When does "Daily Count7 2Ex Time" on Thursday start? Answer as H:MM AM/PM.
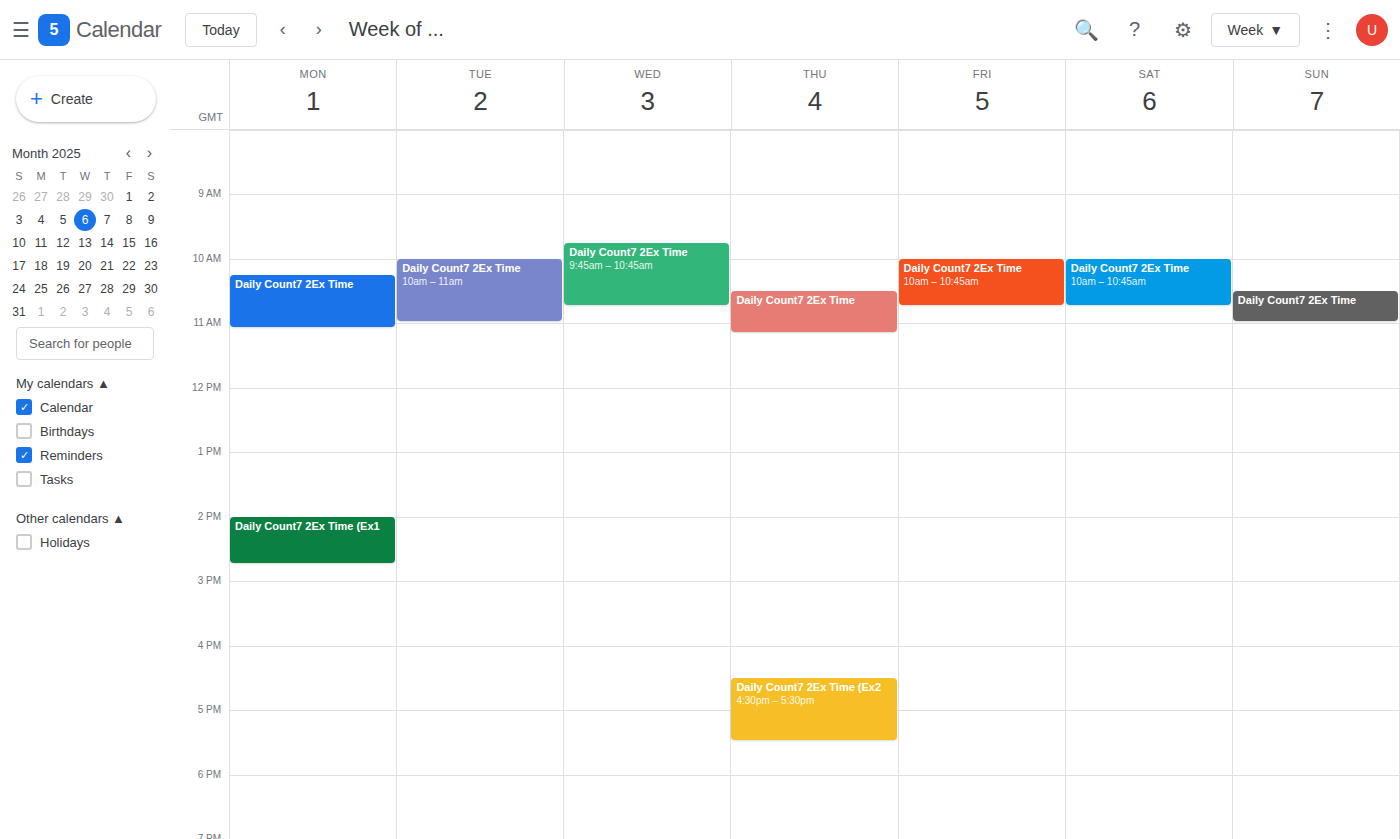
10:30 AM